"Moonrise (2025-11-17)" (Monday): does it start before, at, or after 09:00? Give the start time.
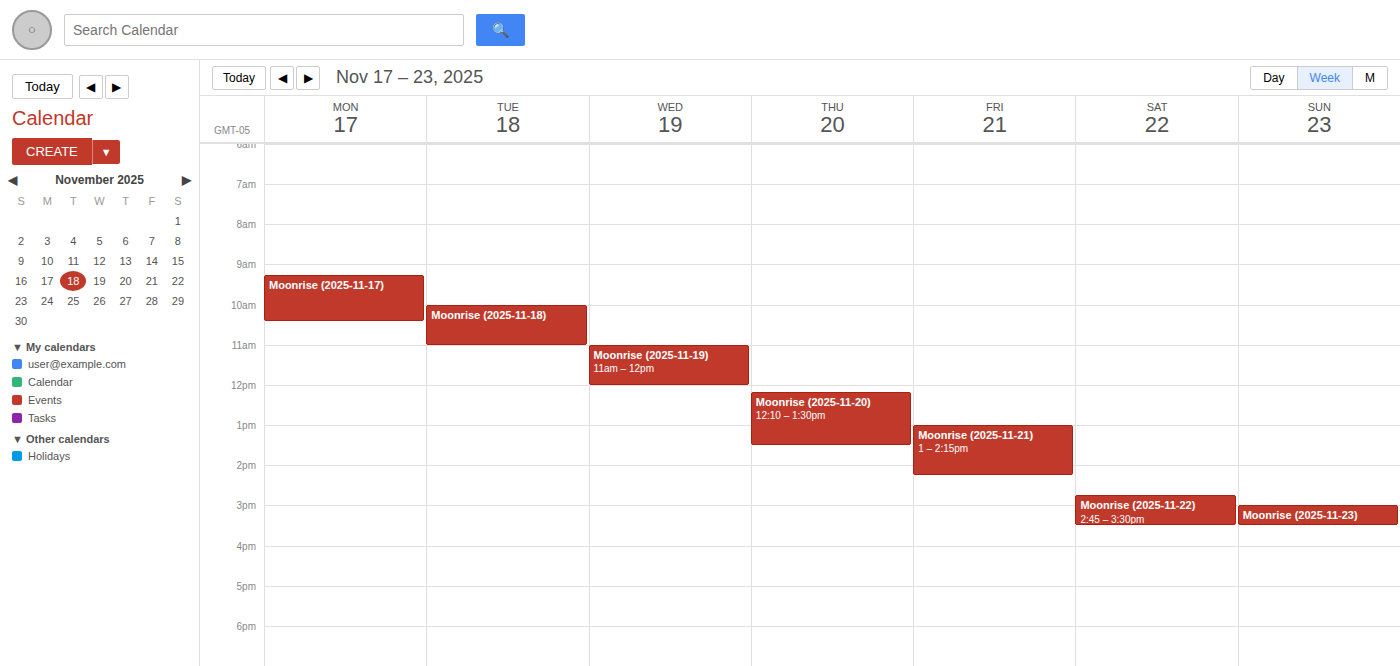
09:15 -- after 09:00, 15 minutes below the 09:00 line.